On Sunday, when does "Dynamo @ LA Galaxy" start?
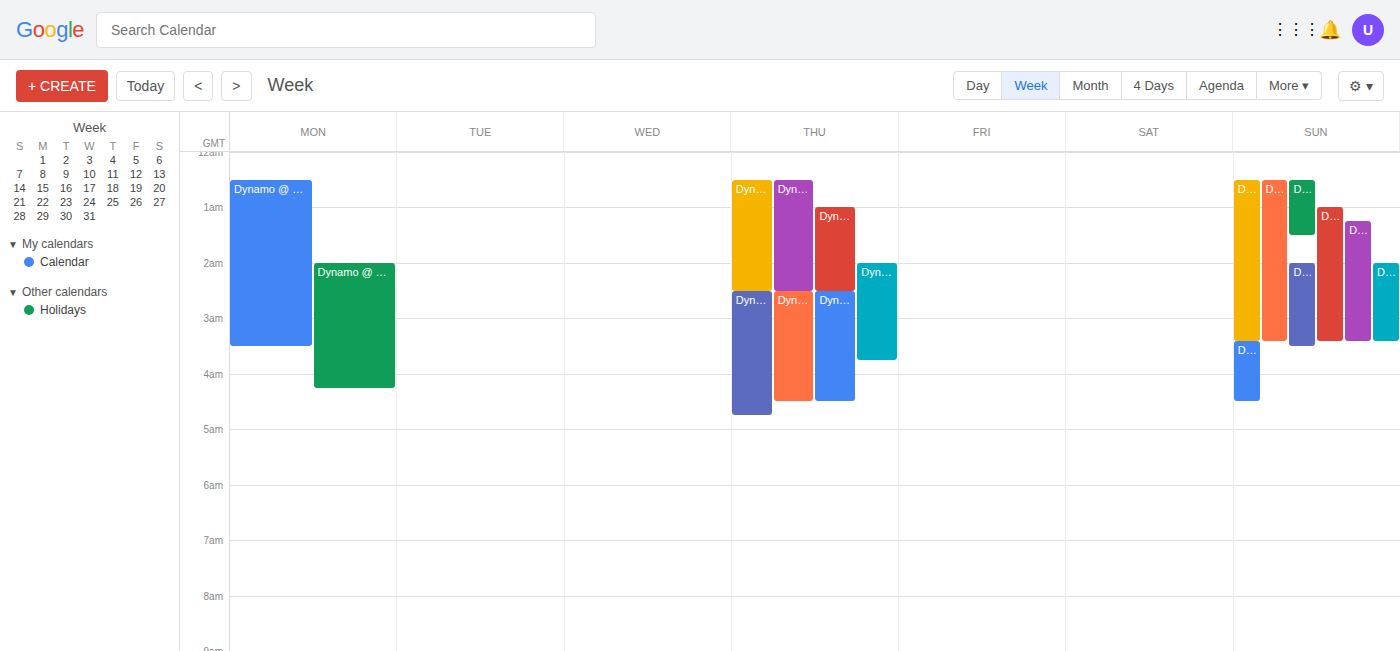
03:25